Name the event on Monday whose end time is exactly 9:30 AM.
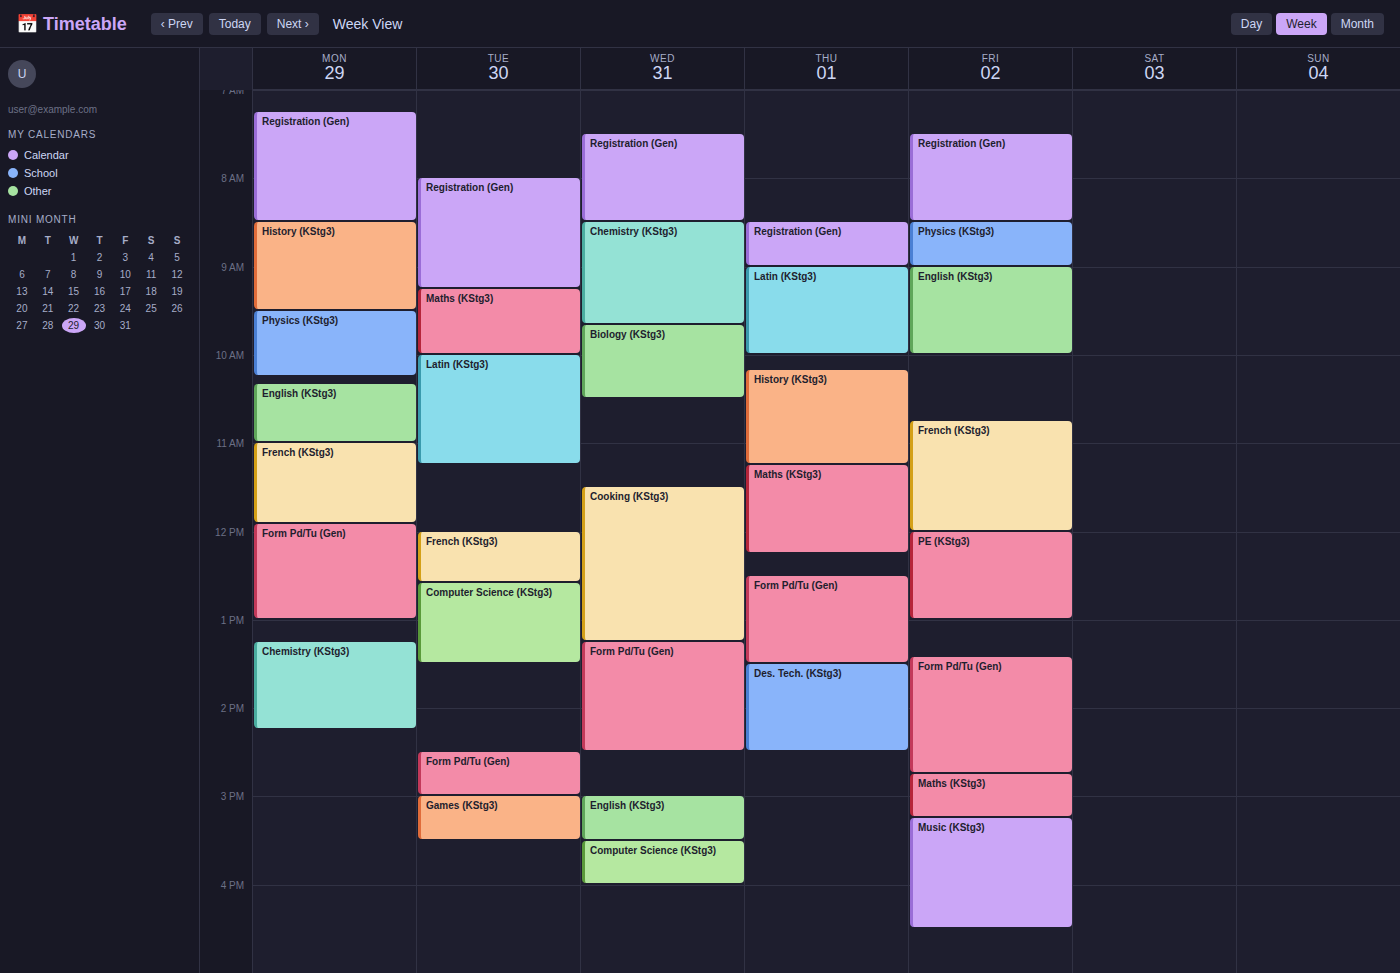
"History (KStg3)"